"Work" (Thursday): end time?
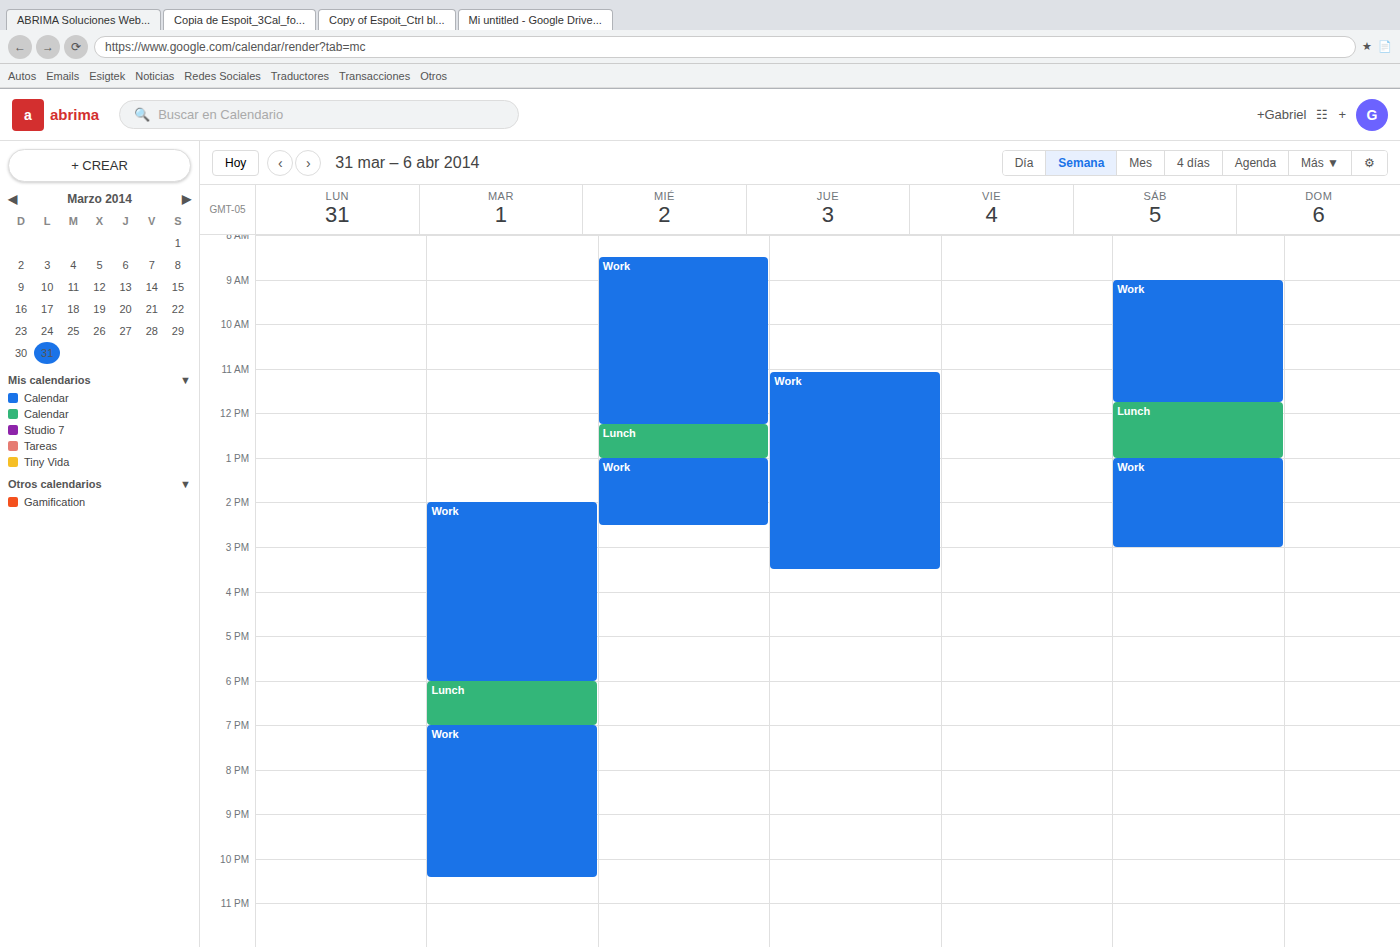
3:30 PM